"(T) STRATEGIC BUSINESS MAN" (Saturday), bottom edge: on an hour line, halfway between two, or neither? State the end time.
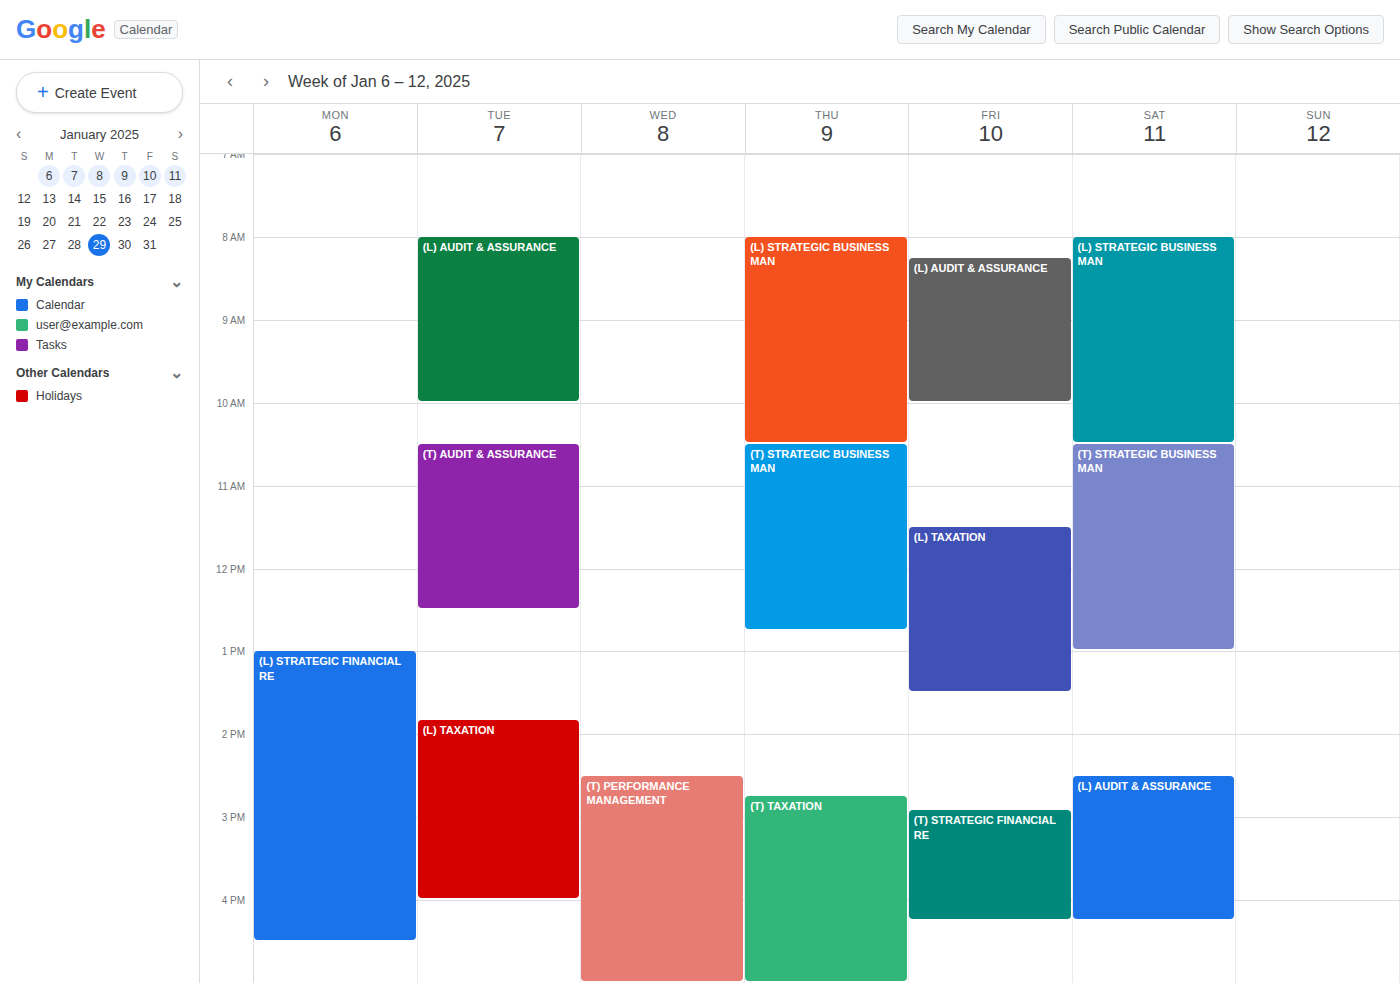
13:00 -- exactly on the 13:00 line.